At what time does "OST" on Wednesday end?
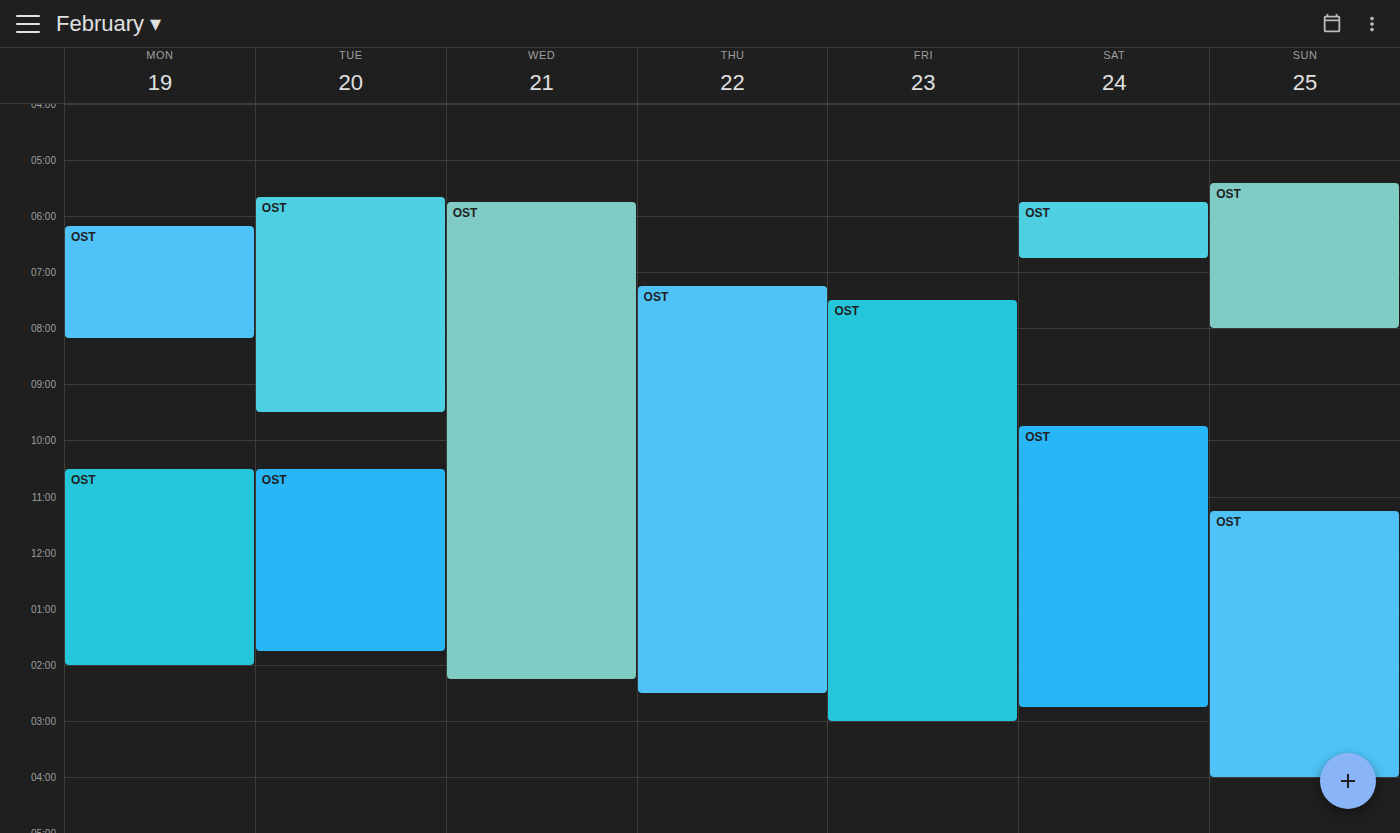
2:15 PM